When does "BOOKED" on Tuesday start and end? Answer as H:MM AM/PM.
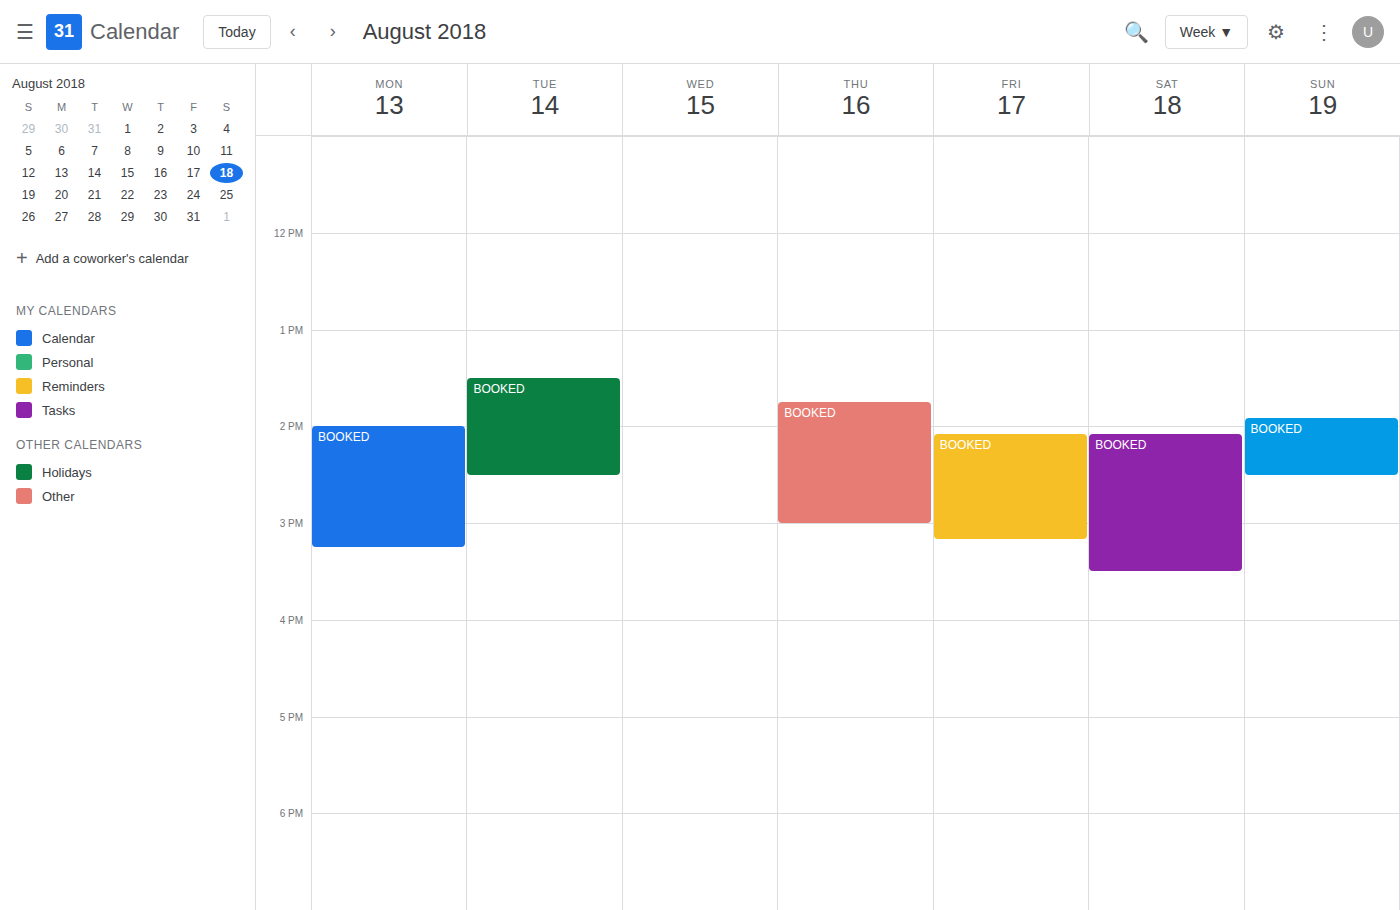
1:30 PM to 2:30 PM